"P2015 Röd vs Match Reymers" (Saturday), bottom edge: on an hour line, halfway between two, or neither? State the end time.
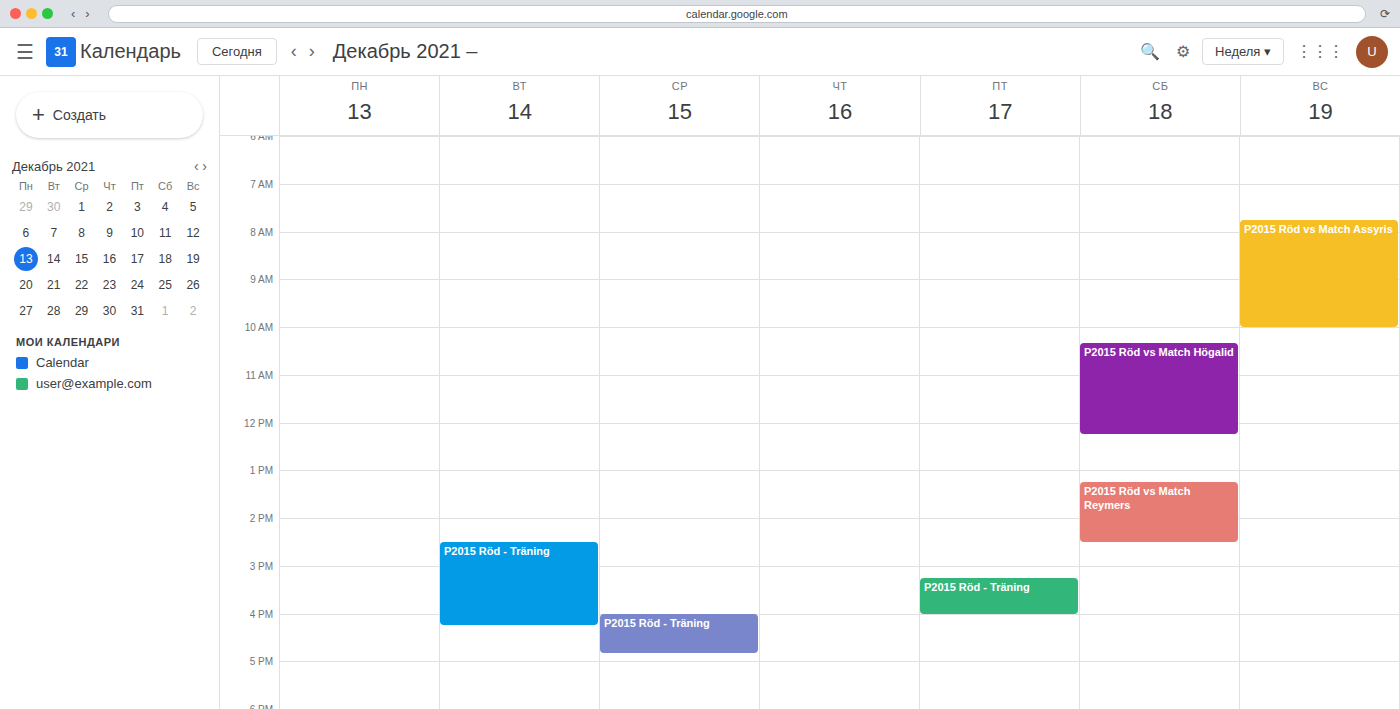
2:30 PM -- halfway between the 2 PM and 3 PM lines.